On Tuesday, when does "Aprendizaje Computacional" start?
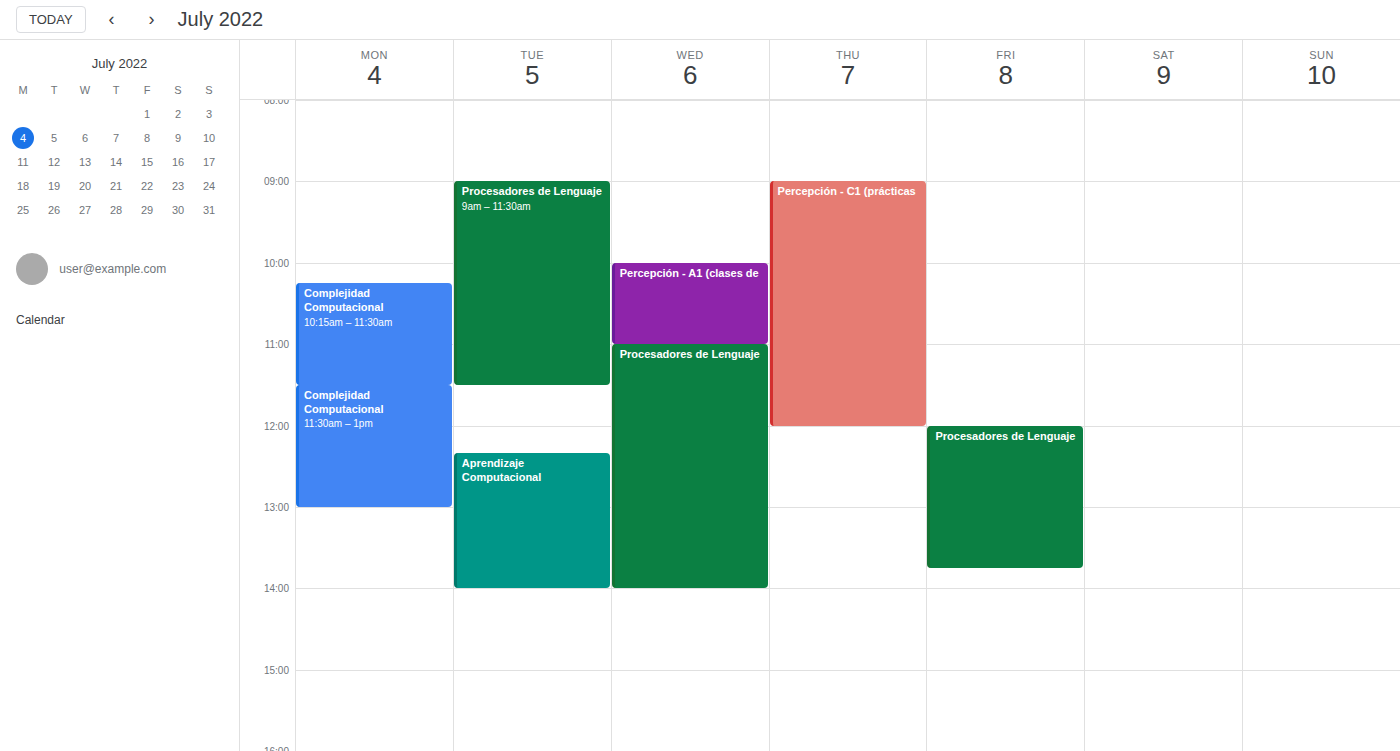
12:20